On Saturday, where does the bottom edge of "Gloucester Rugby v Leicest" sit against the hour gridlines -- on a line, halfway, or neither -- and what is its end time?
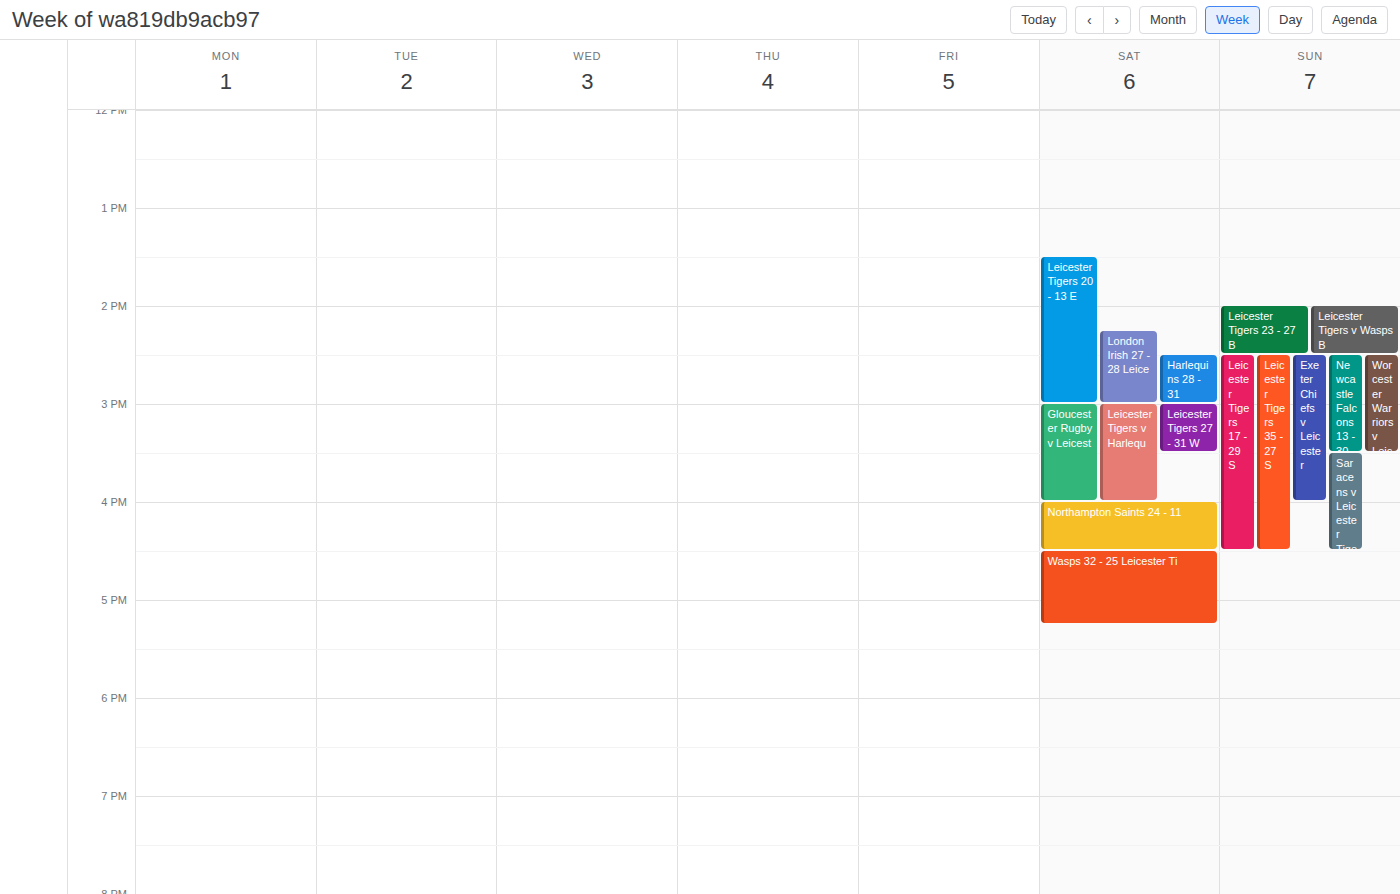
4:00 PM -- exactly on the 4 PM line.